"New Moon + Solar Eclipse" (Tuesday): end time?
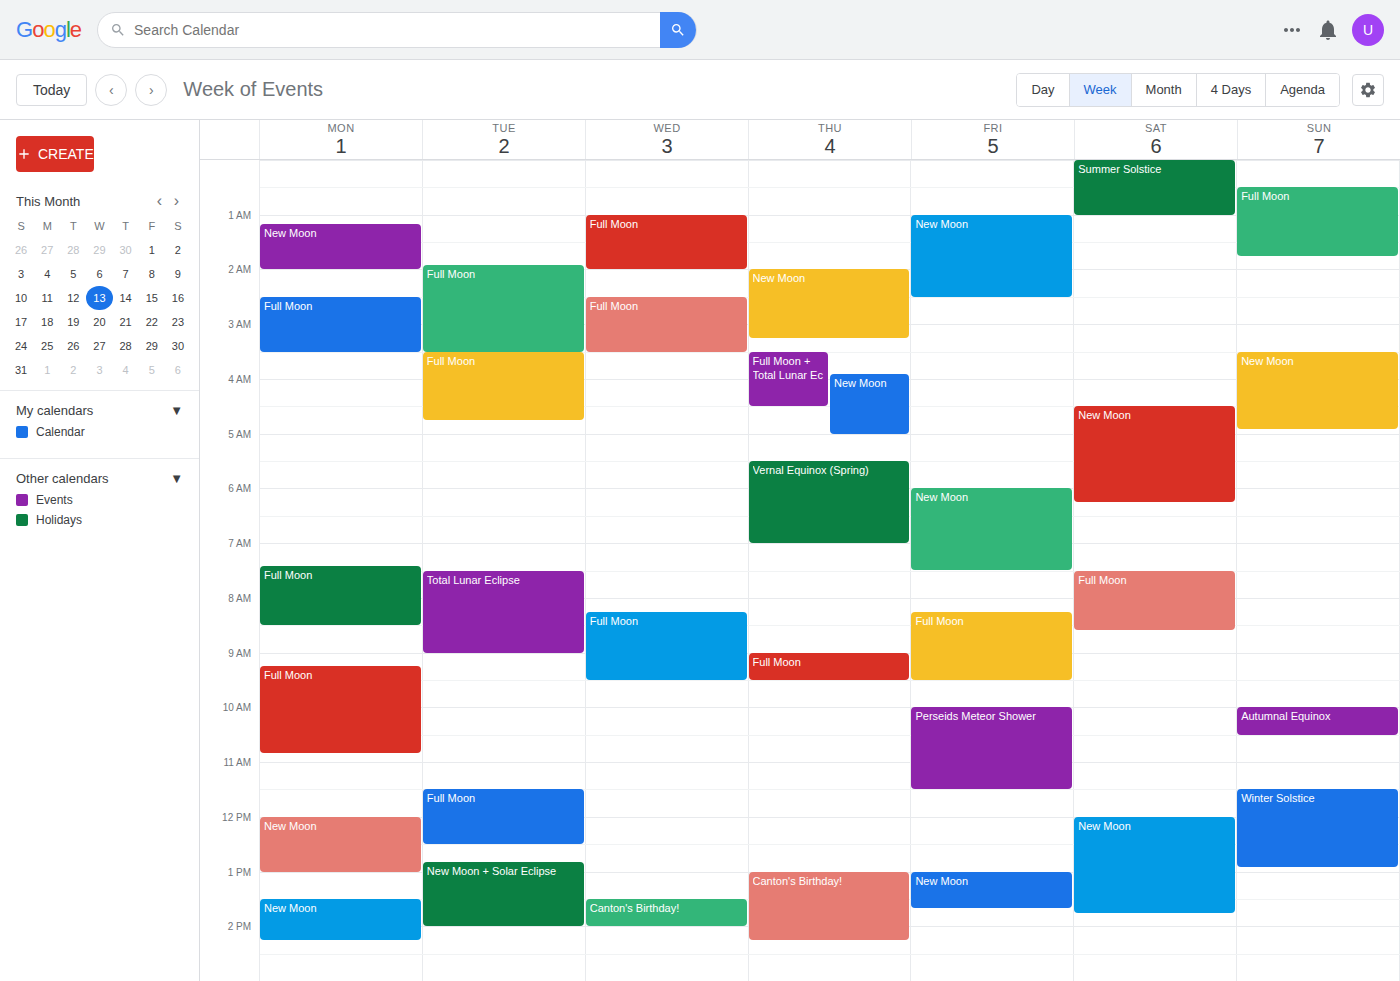
2:00 PM